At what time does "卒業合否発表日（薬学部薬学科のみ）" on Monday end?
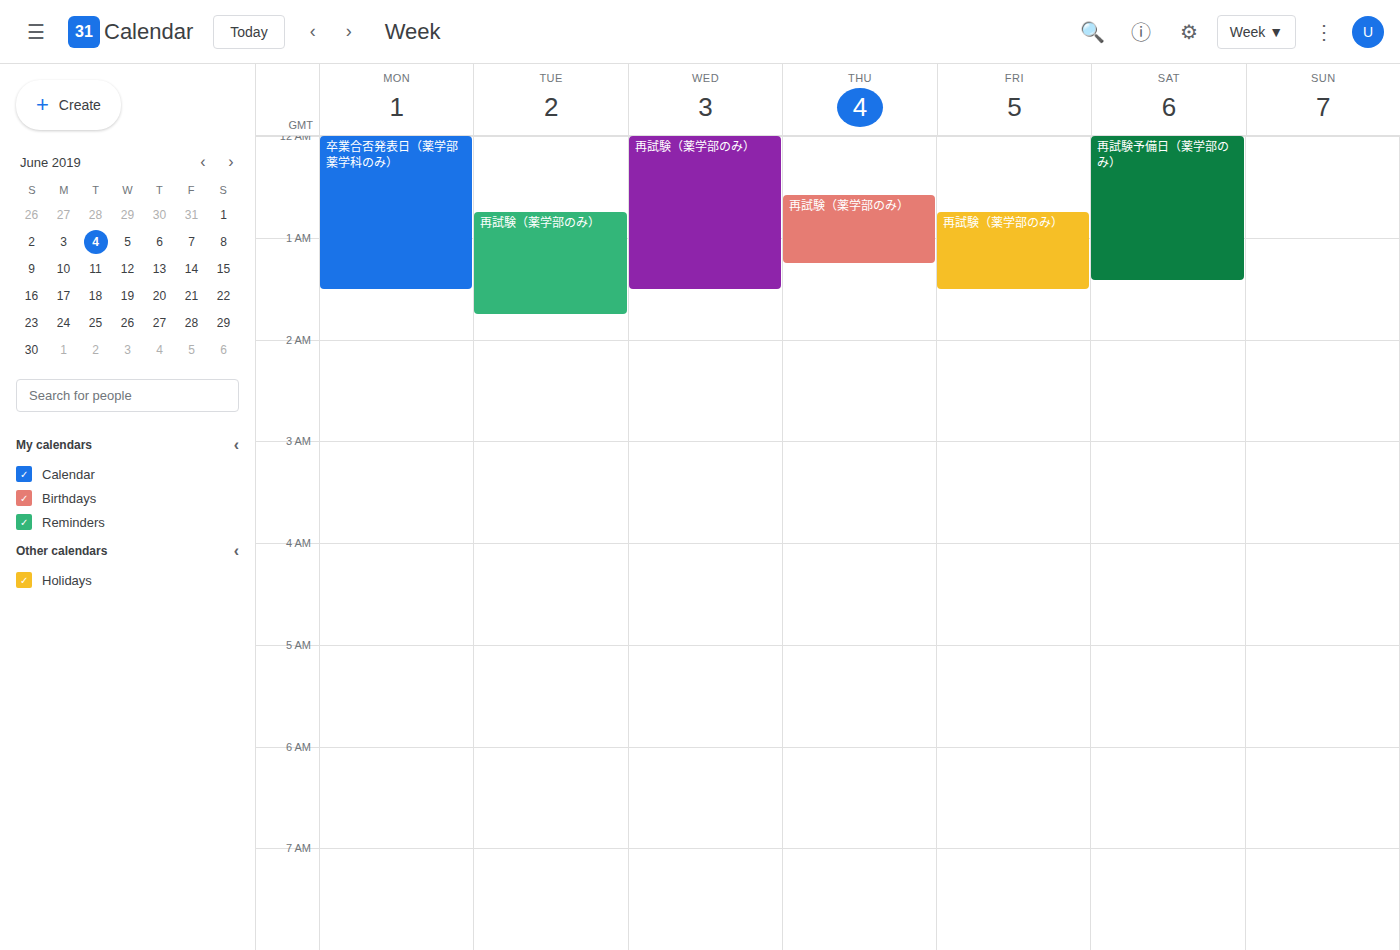
01:30